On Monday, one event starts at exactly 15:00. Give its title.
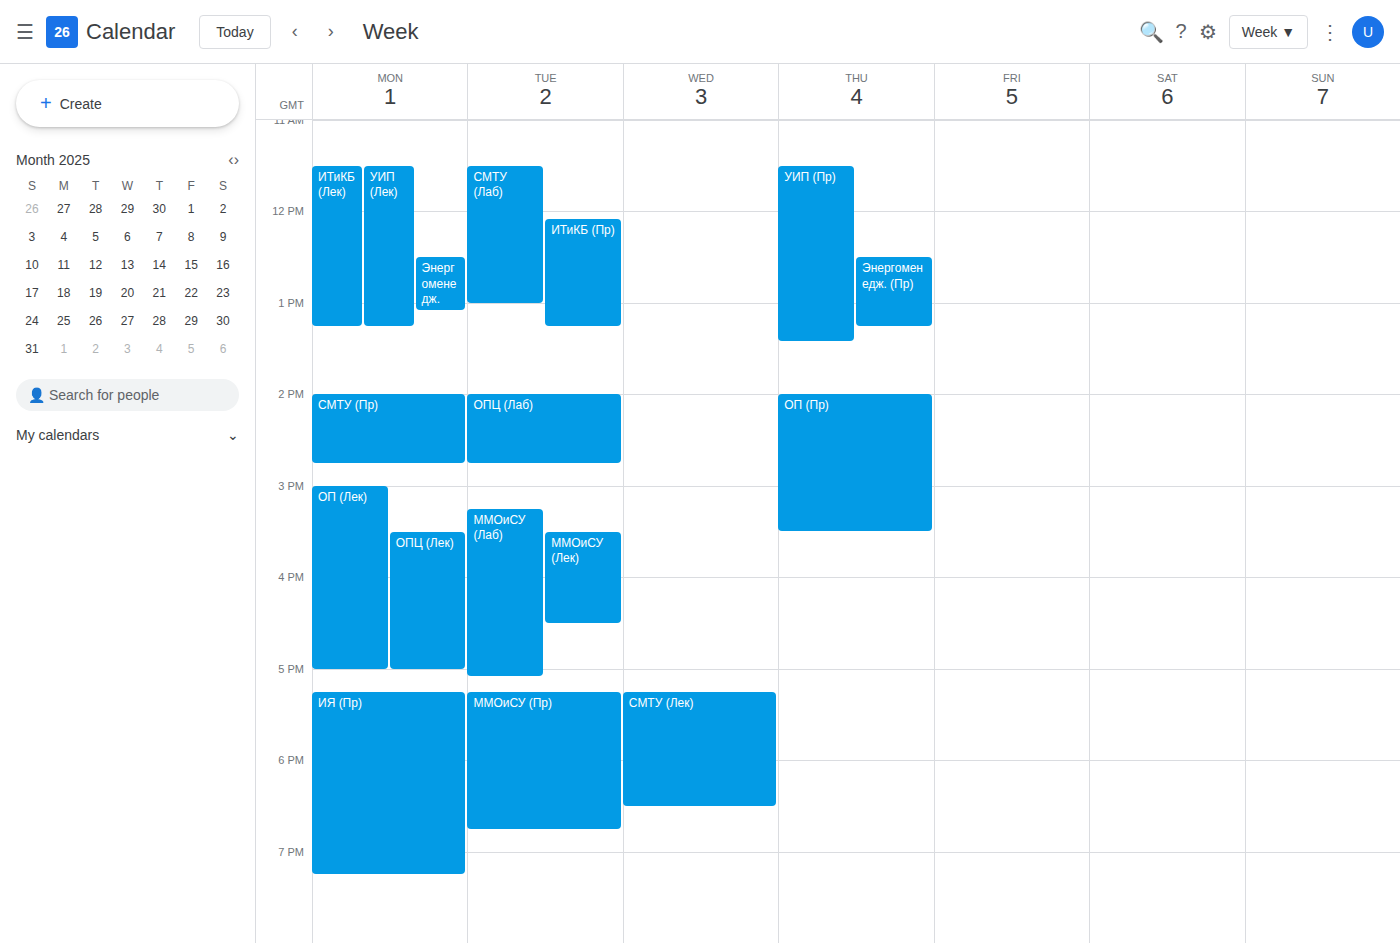
"ОП (Лек)"